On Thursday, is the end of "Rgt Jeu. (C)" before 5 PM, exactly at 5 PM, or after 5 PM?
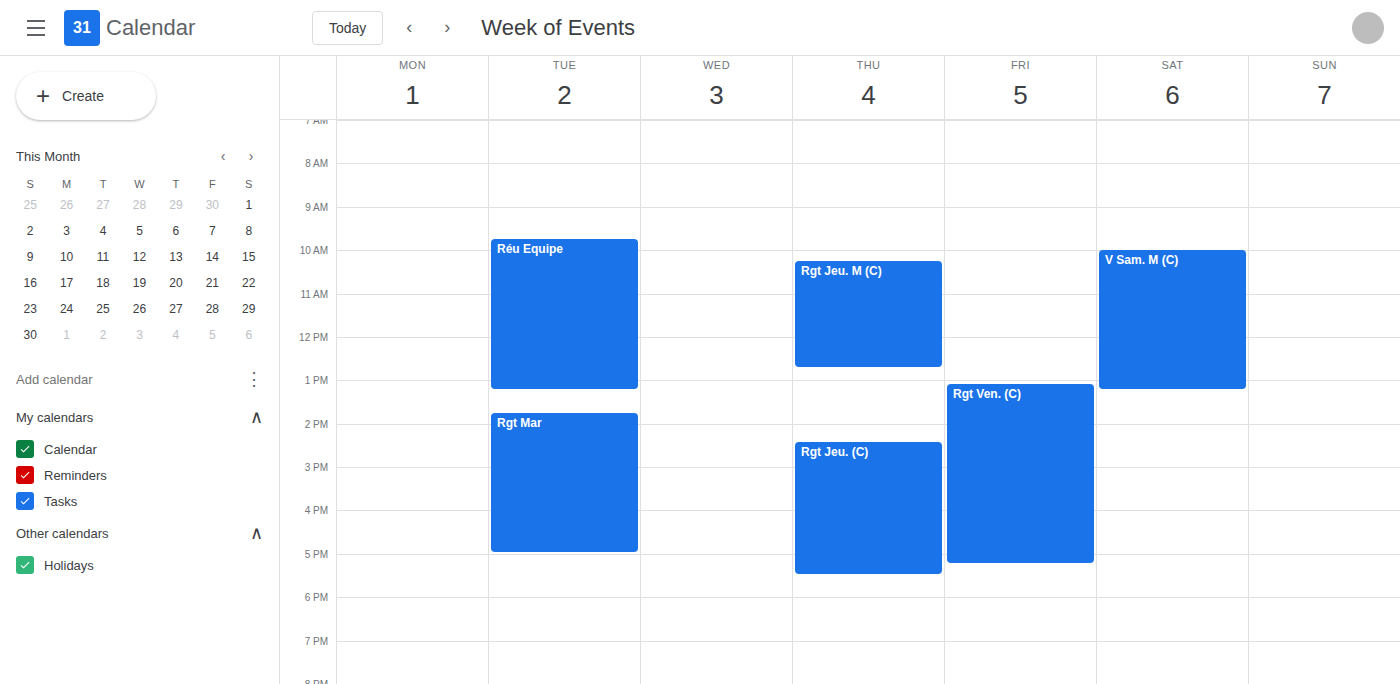
5:30 PM -- after 5 PM, 30 minutes below the 5 PM line.